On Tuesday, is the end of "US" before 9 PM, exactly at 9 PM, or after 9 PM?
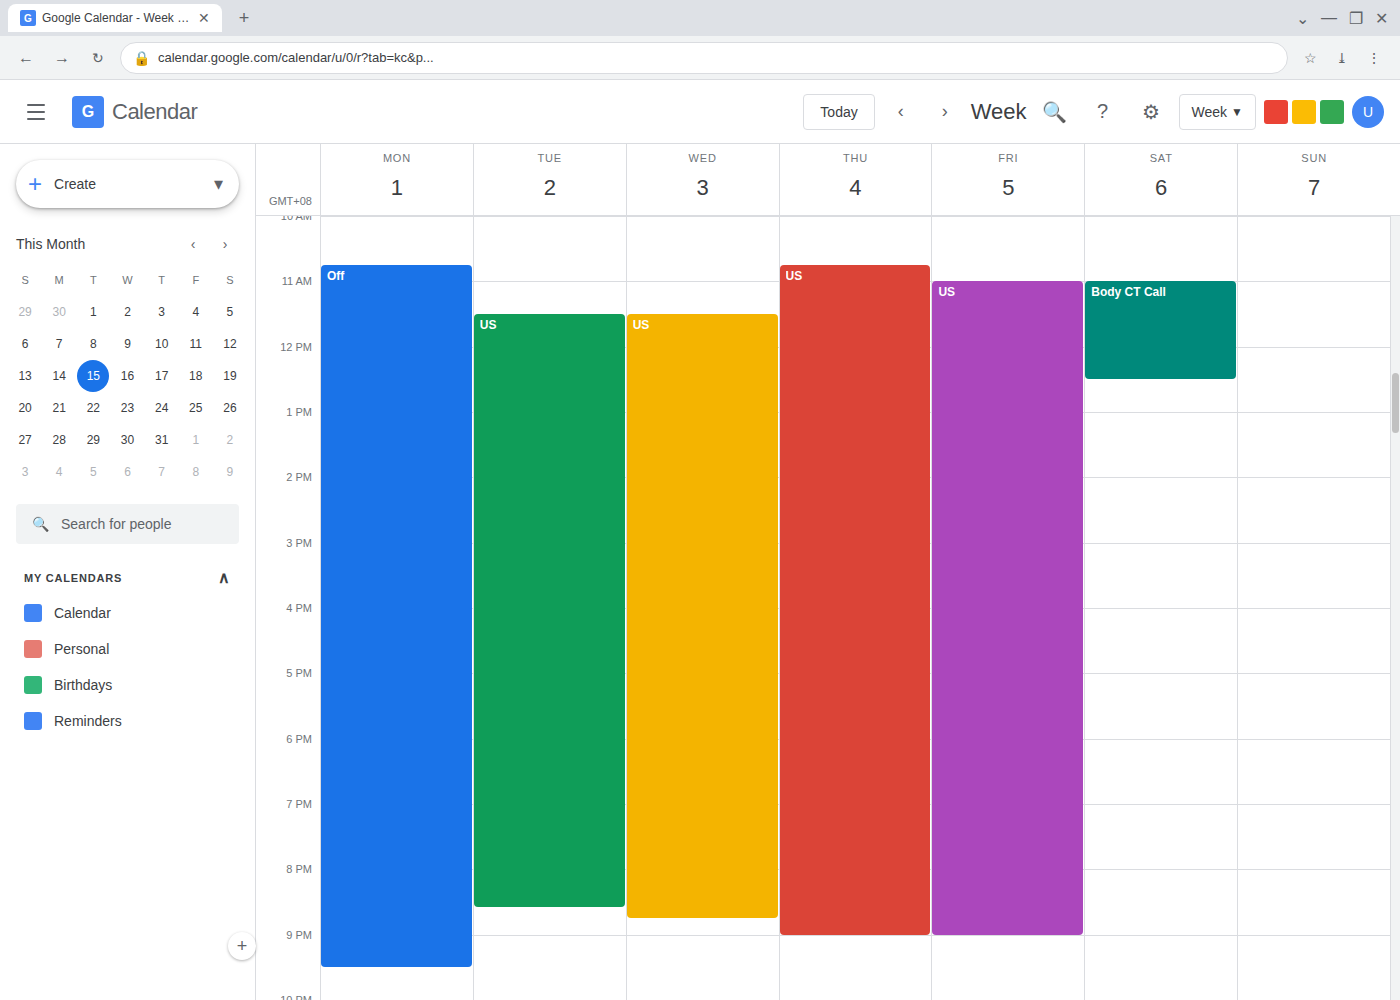
8:35 PM -- before 9 PM, 25 minutes above the 9 PM line.